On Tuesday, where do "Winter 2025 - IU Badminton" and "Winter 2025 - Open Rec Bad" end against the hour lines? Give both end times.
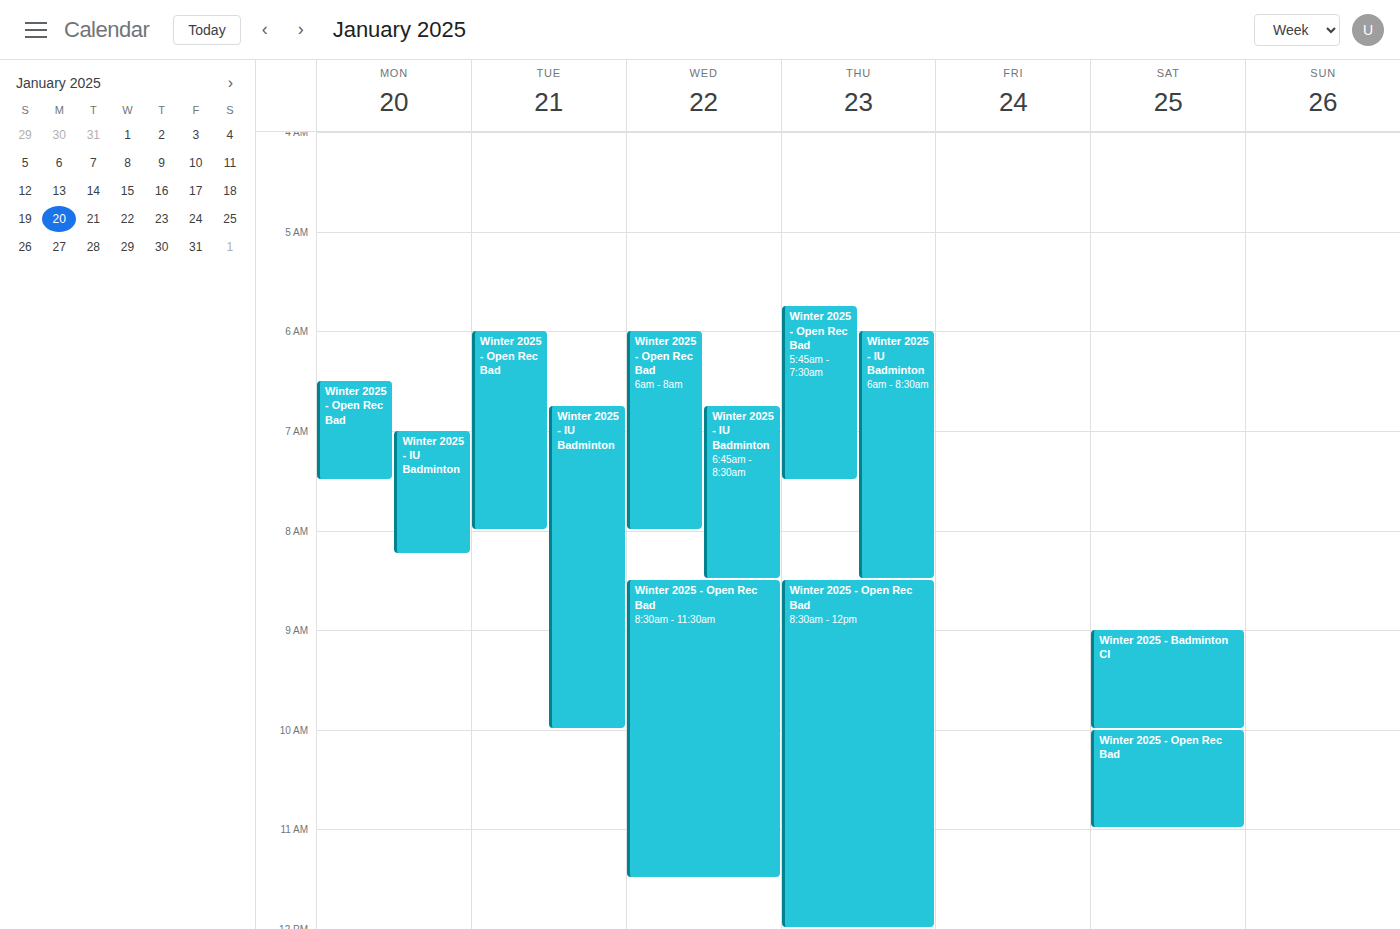
"Winter 2025 - IU Badminton": 10:00 AM, exactly on the 10 AM line. "Winter 2025 - Open Rec Bad": 8:00 AM, exactly on the 8 AM line.